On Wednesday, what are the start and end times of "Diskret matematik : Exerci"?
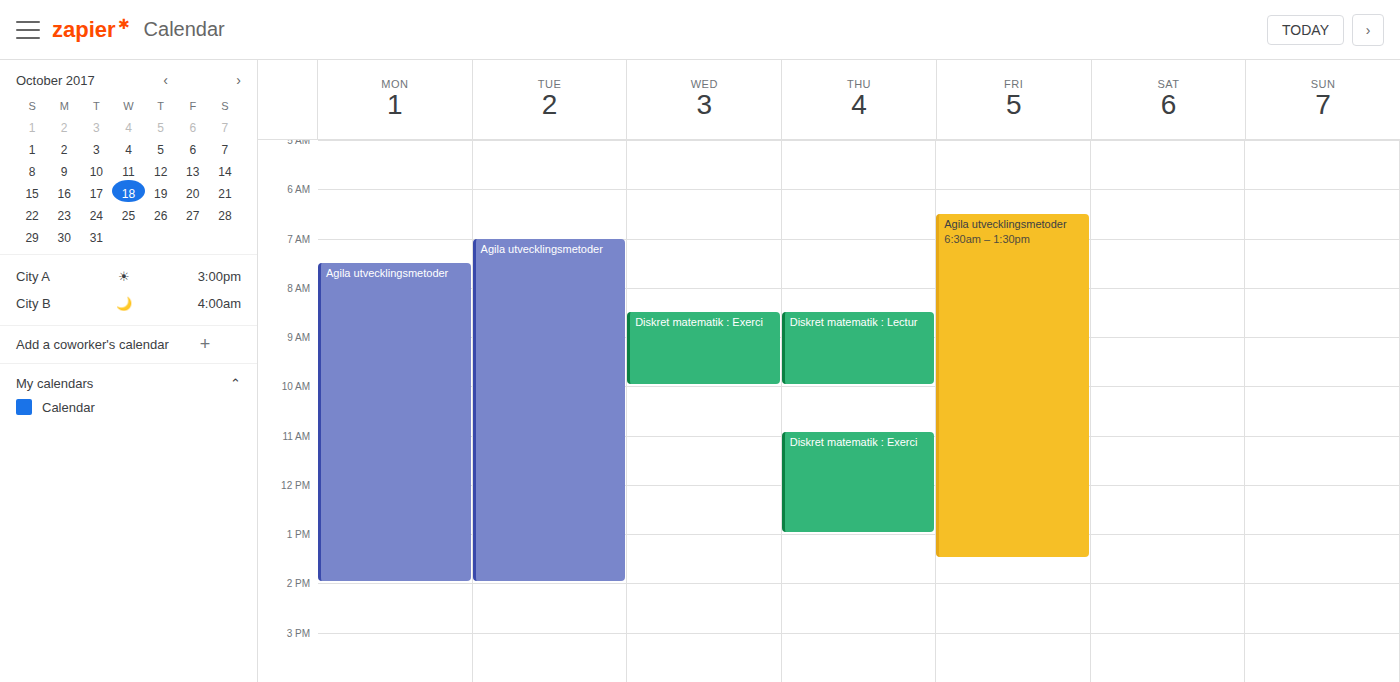
8:30 AM to 10:00 AM